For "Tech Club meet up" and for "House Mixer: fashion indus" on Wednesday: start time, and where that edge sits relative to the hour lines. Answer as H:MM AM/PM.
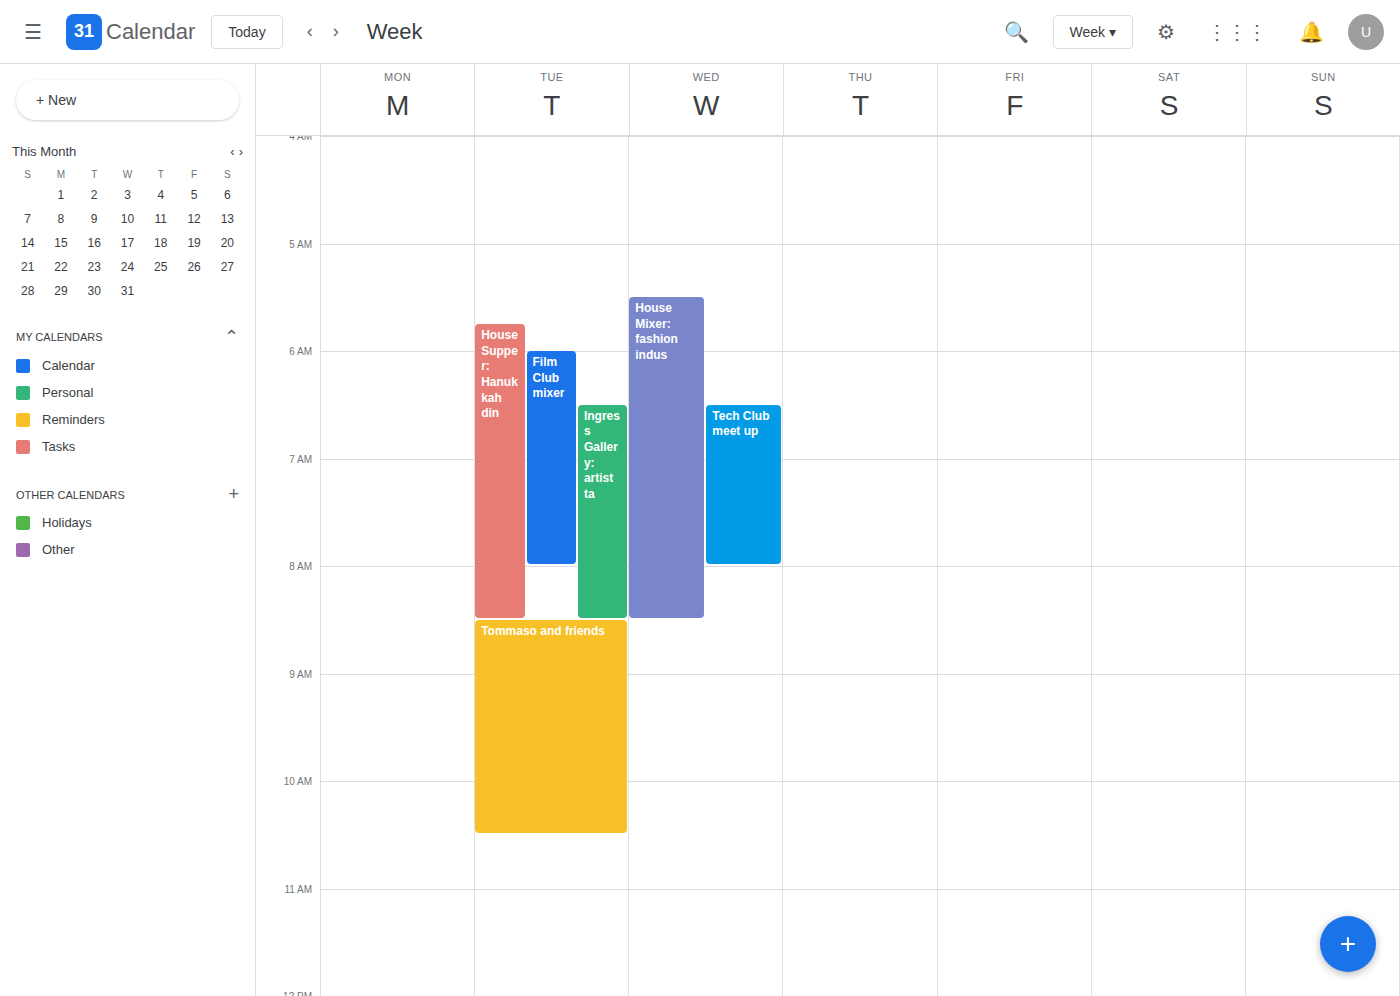
"Tech Club meet up": 6:30 AM, halfway between the 6 AM and 7 AM lines. "House Mixer: fashion indus": 5:30 AM, halfway between the 5 AM and 6 AM lines.